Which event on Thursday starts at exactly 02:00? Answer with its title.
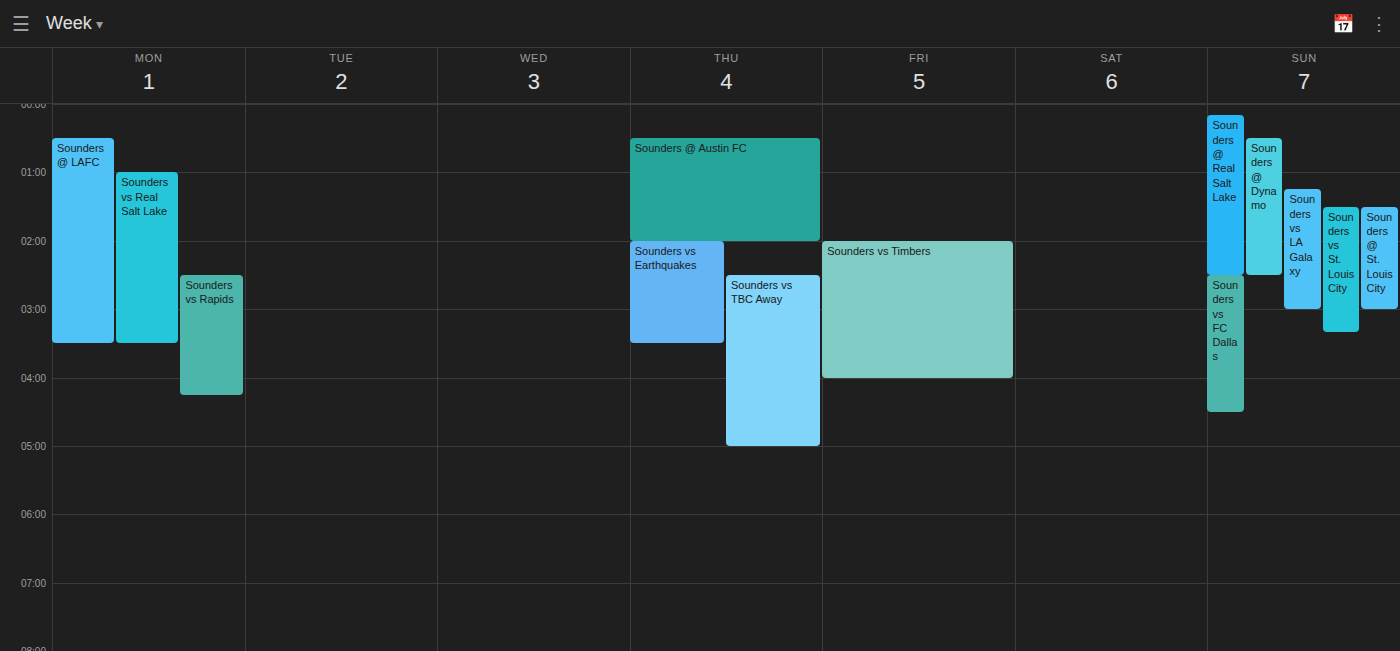
"Sounders vs Earthquakes"